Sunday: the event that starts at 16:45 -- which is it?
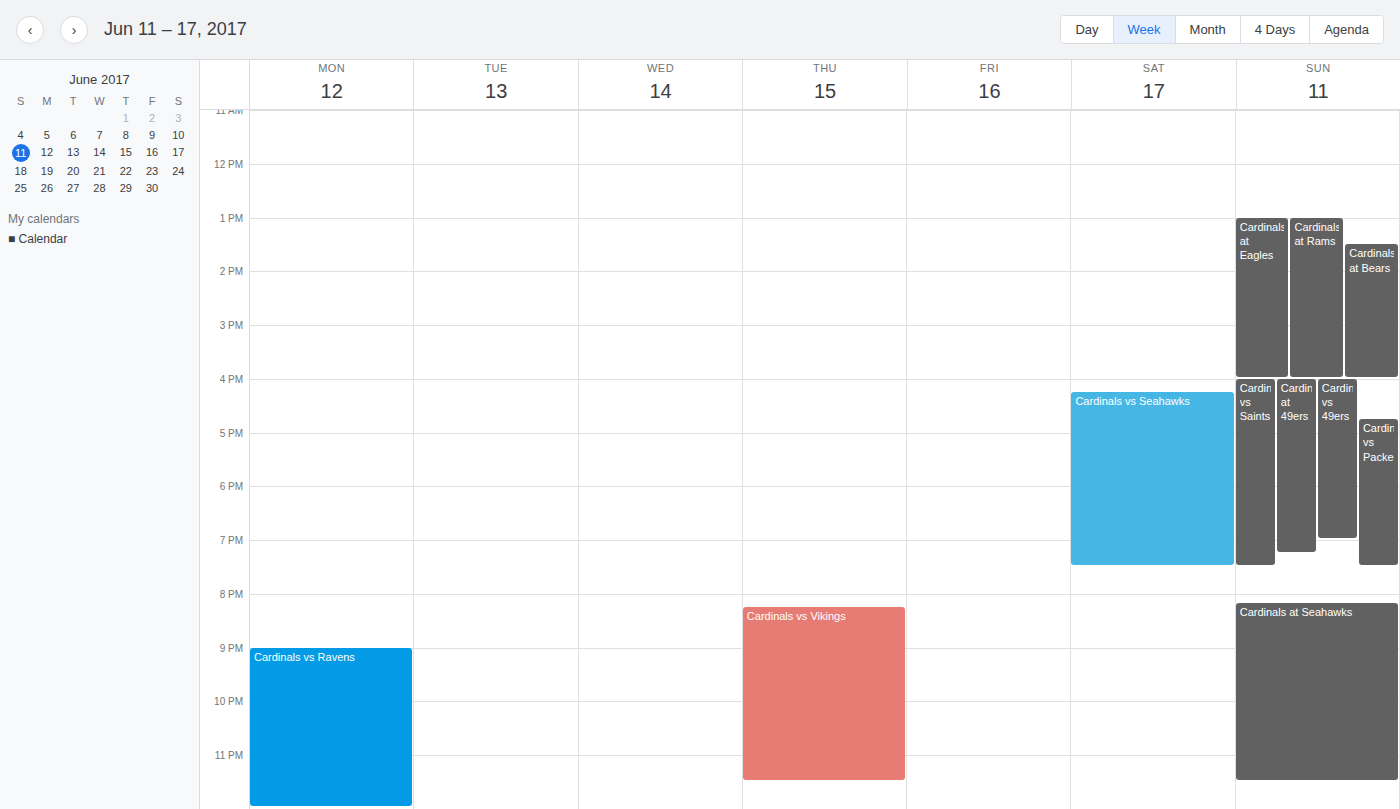
"Cardinals vs Packers"